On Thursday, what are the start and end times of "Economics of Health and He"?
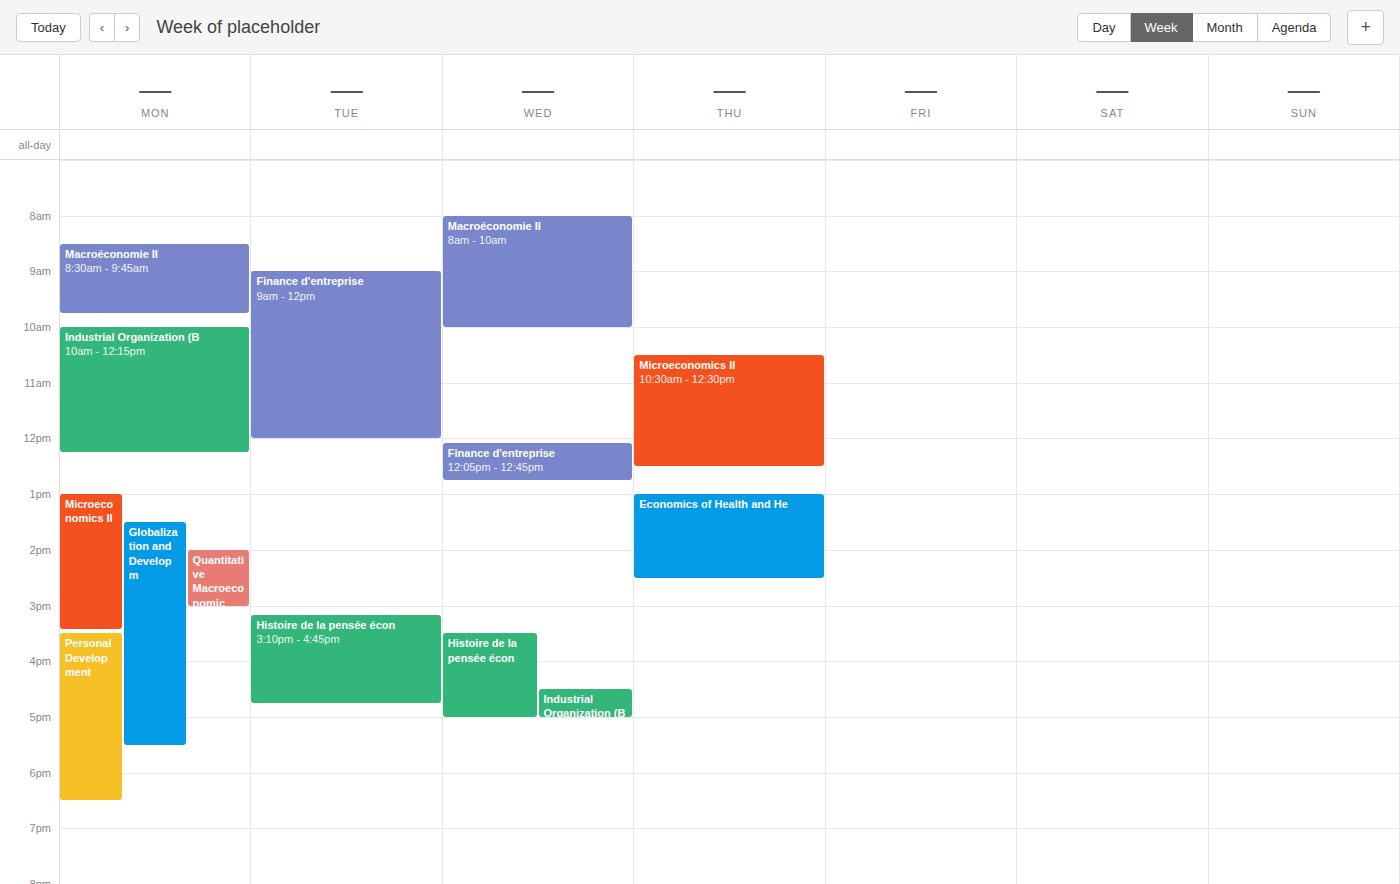
1:00 PM to 2:30 PM